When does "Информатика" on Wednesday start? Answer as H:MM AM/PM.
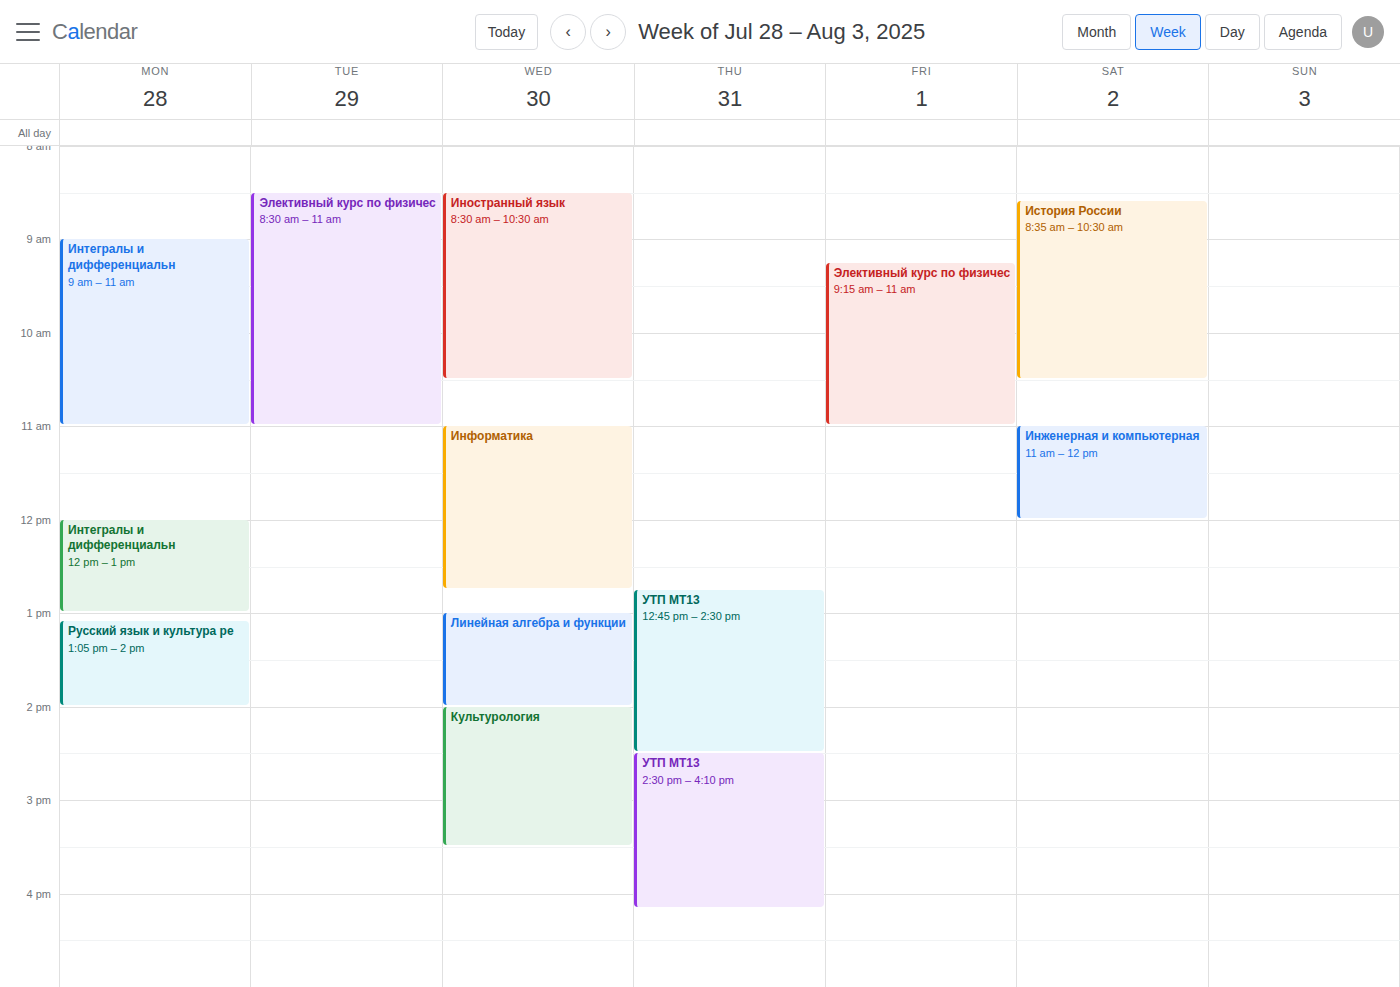
11:00 AM